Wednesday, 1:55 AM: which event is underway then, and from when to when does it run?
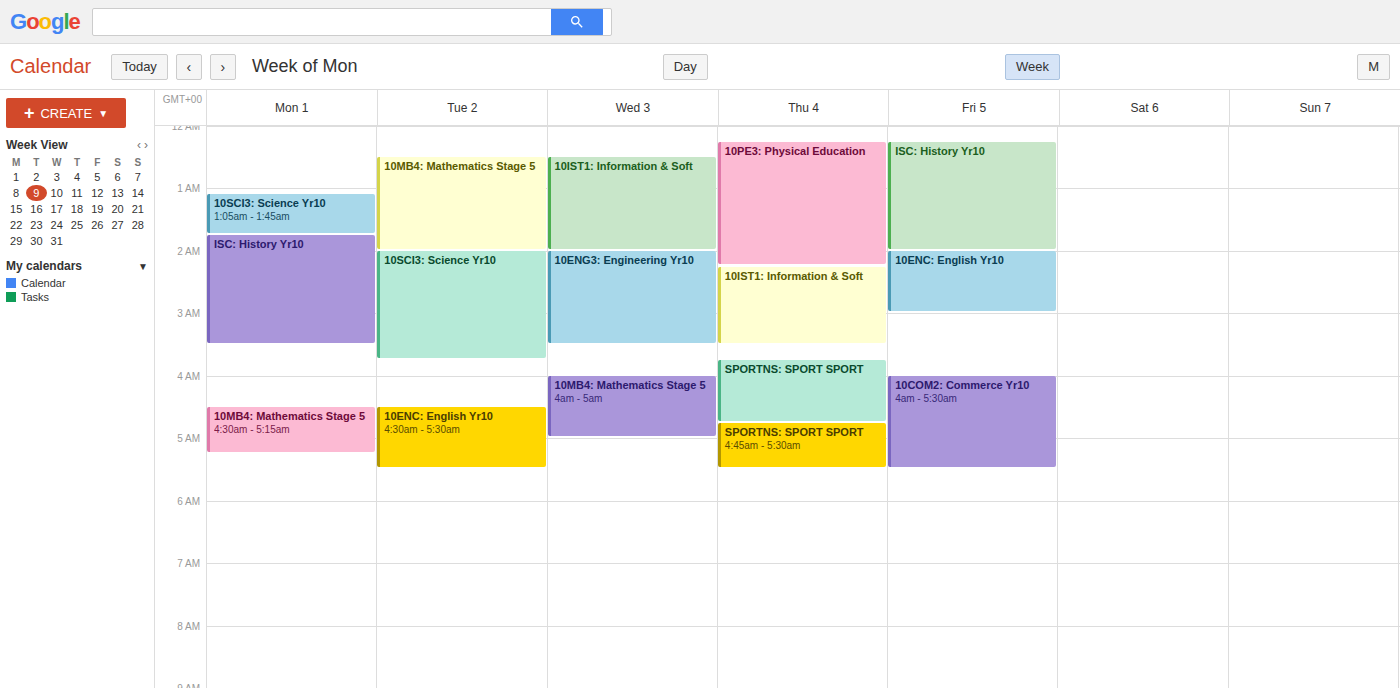
"10IST1: Information & Soft", 12:30 AM to 2:00 AM